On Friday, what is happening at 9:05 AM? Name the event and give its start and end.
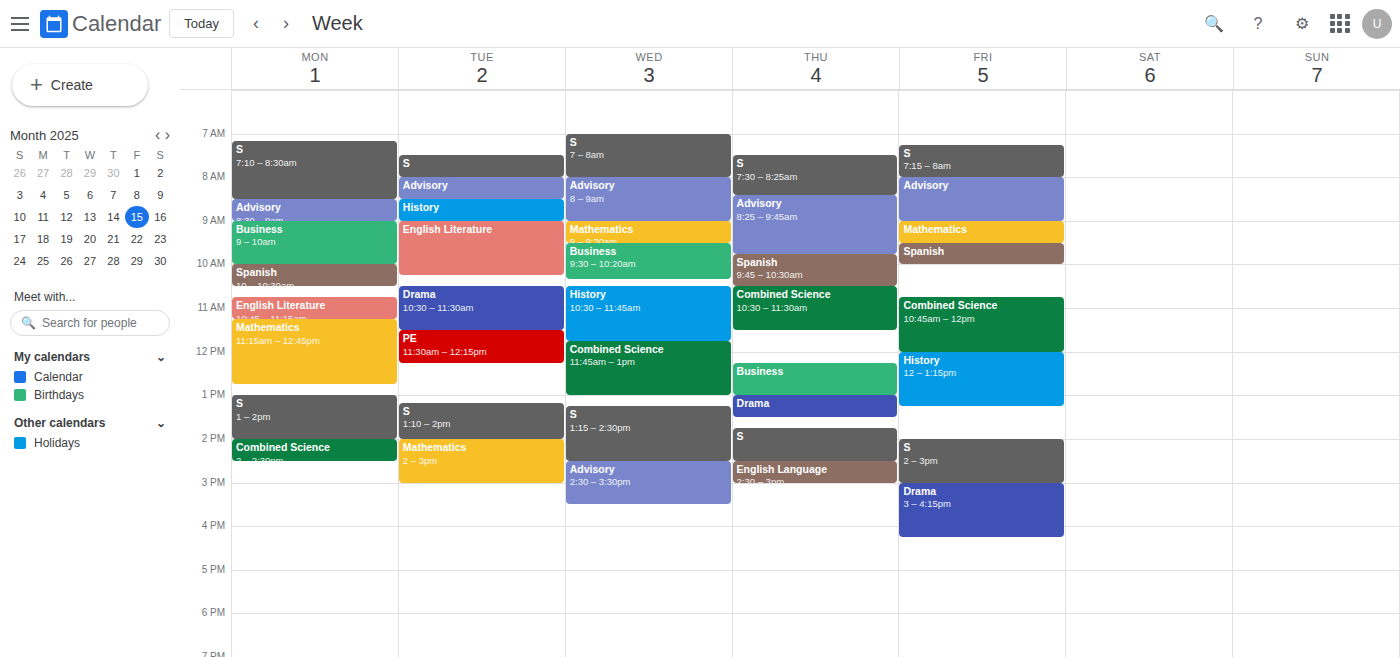
"Mathematics", 9:00 AM to 9:30 AM